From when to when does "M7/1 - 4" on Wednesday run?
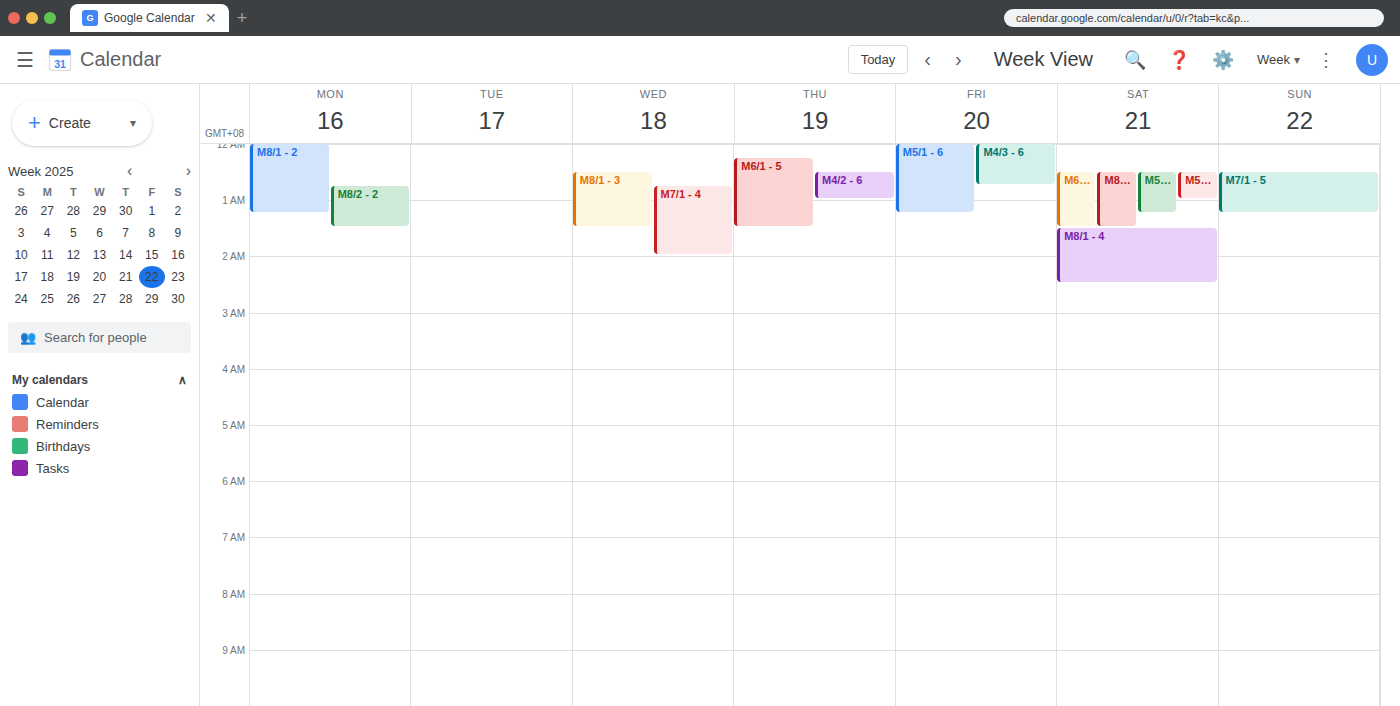
12:45 AM to 2:00 AM